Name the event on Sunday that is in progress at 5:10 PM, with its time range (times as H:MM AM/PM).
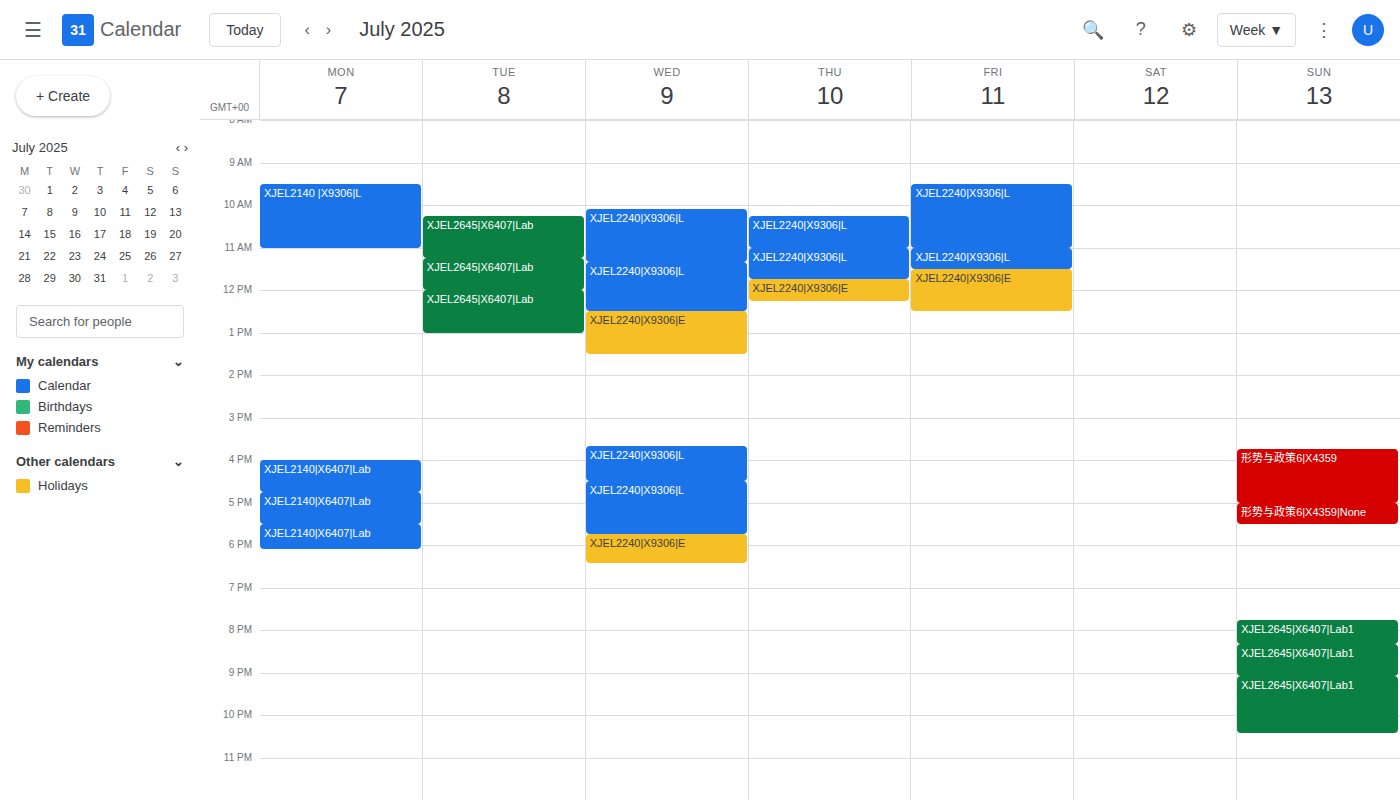
"形势与政策6|X4359|None", 5:00 PM to 5:30 PM